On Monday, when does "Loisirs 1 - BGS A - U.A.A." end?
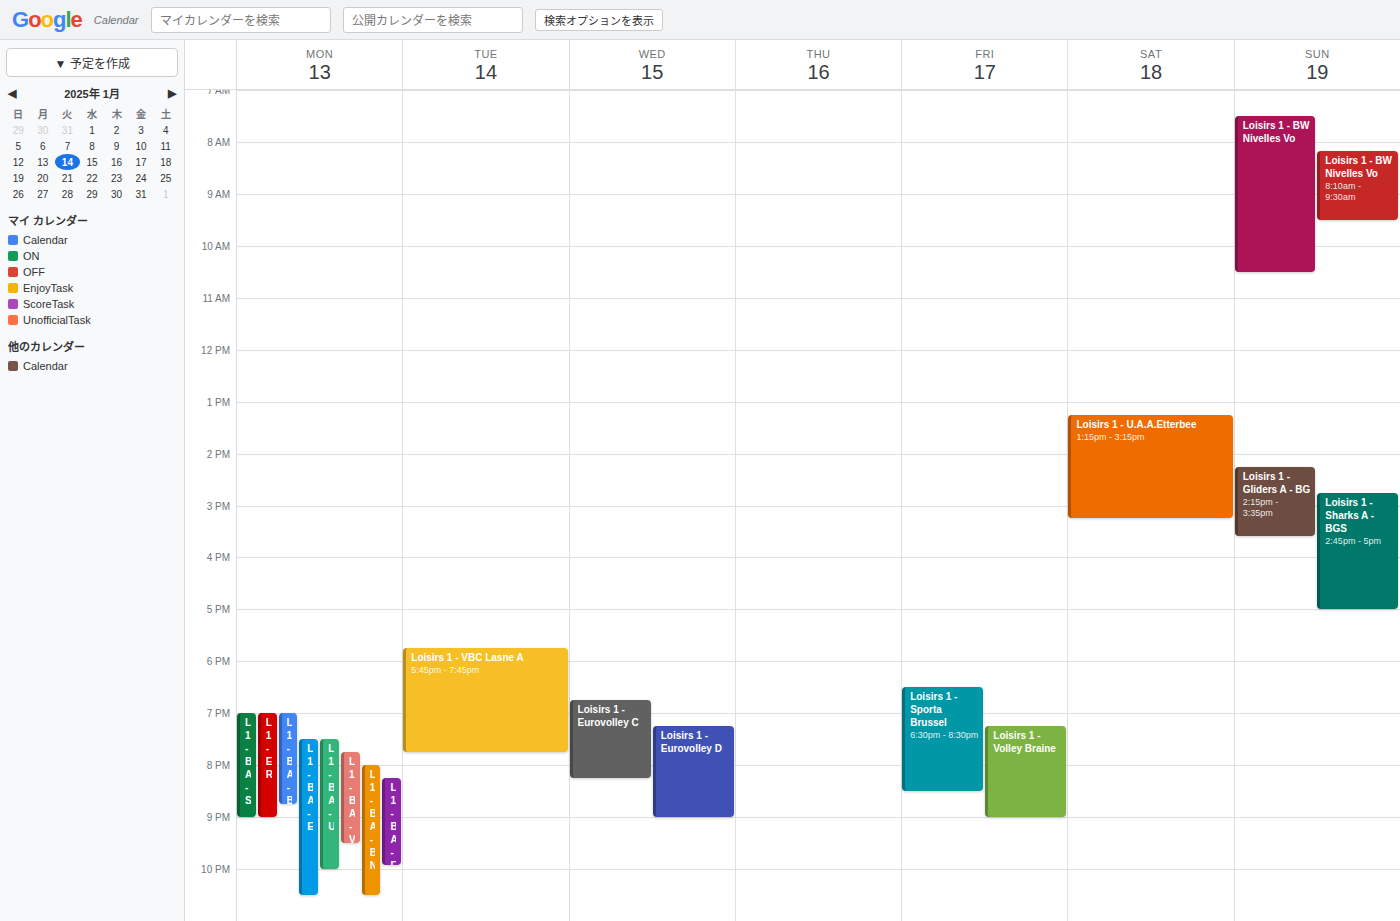
10:00 PM